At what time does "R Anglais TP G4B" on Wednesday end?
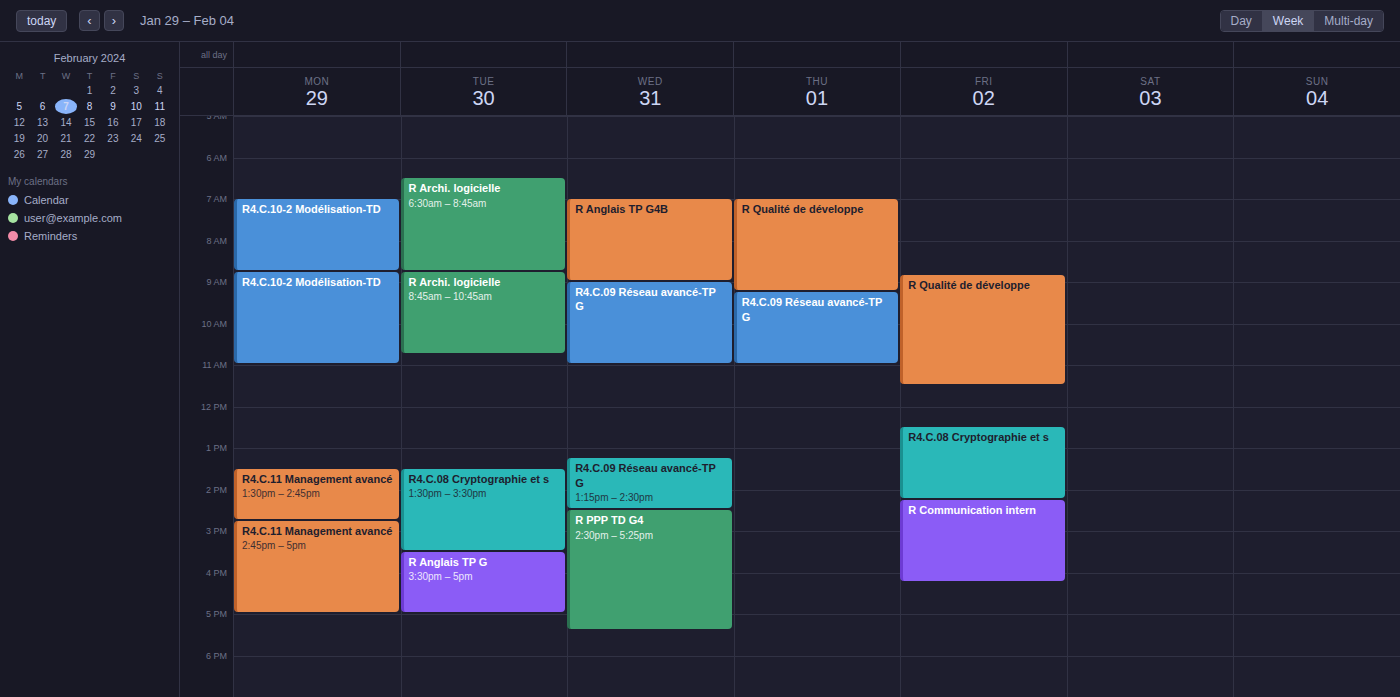
9:00 AM